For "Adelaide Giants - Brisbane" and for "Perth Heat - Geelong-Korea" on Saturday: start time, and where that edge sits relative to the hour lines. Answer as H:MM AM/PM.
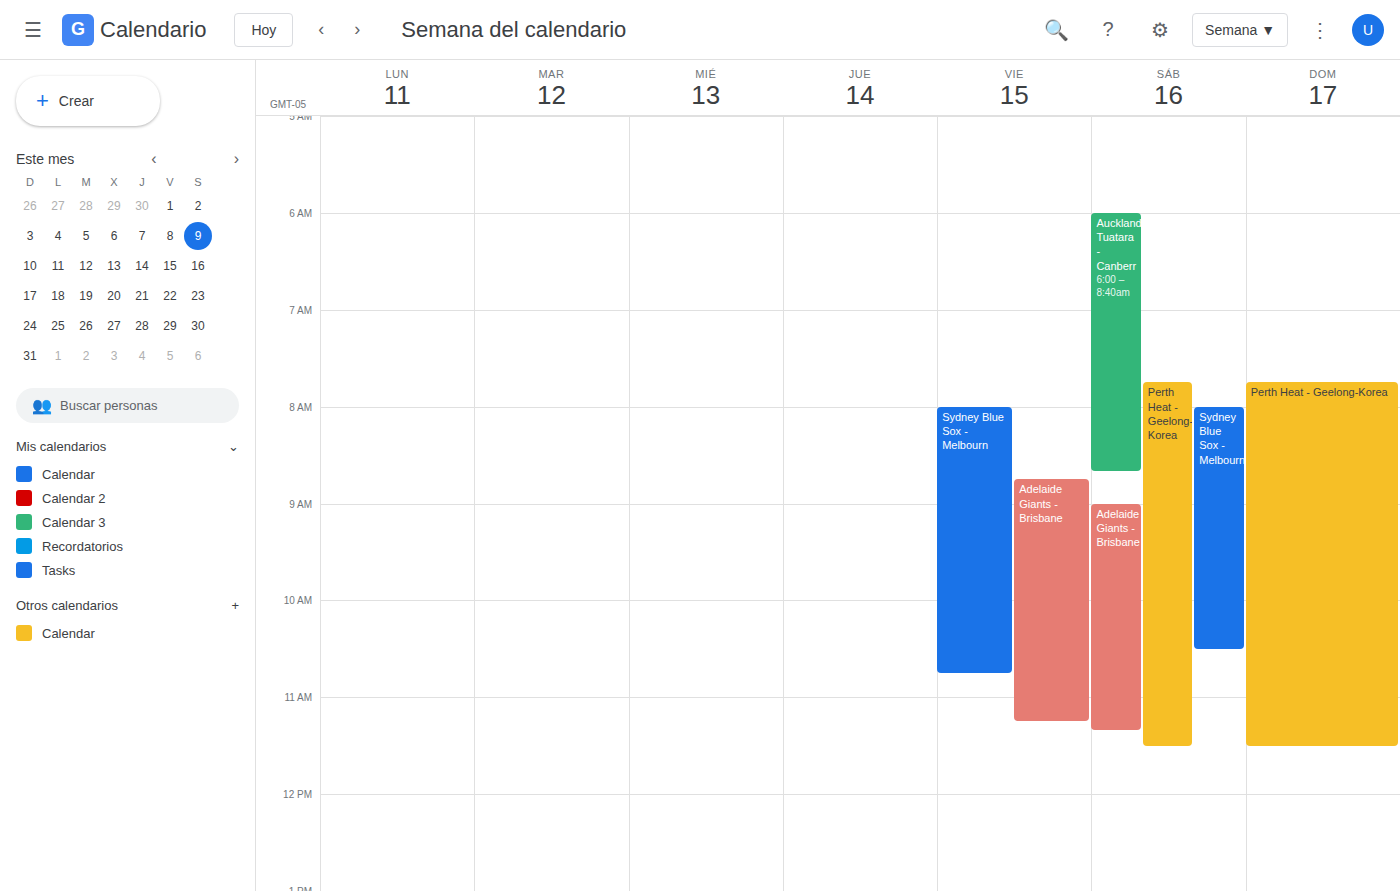
"Adelaide Giants - Brisbane": 9:00 AM, exactly on the 9 AM line. "Perth Heat - Geelong-Korea": 7:45 AM, neither: three quarters of the way from the 7 AM line to the 8 AM line.